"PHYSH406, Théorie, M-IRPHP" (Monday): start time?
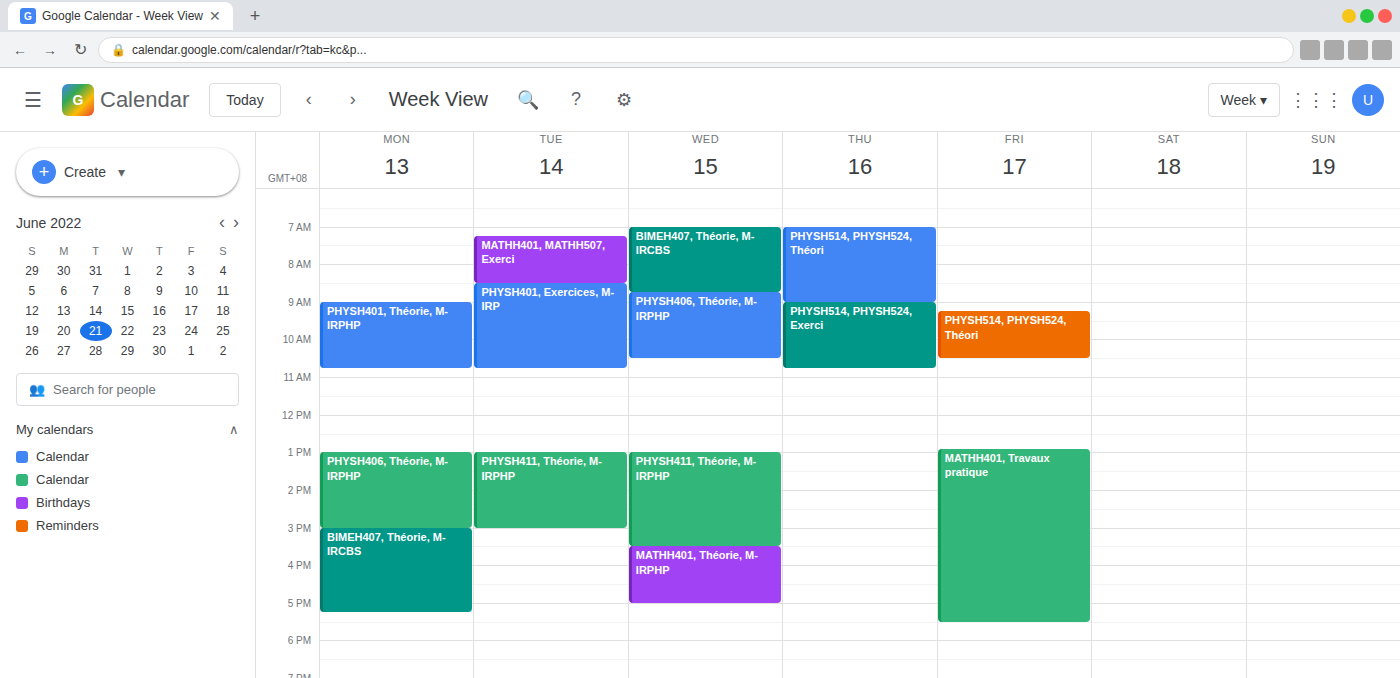
1:00 PM